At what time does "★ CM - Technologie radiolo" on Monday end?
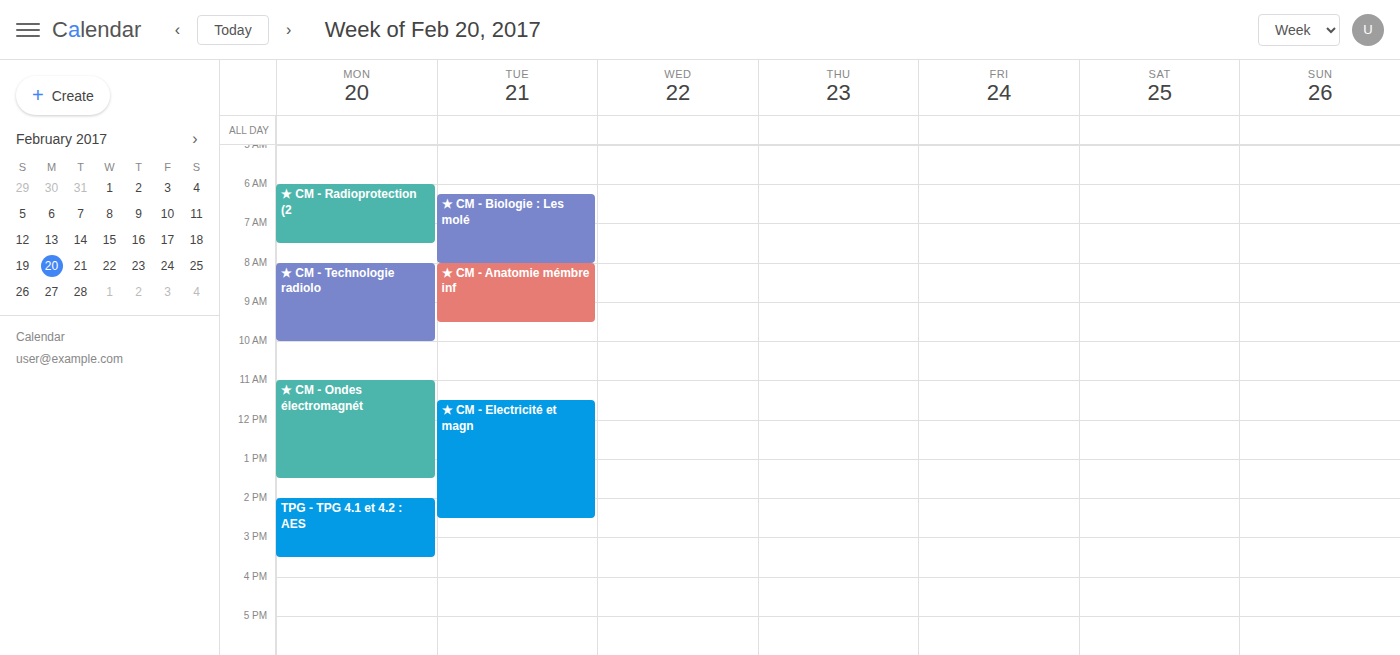
10:00 AM